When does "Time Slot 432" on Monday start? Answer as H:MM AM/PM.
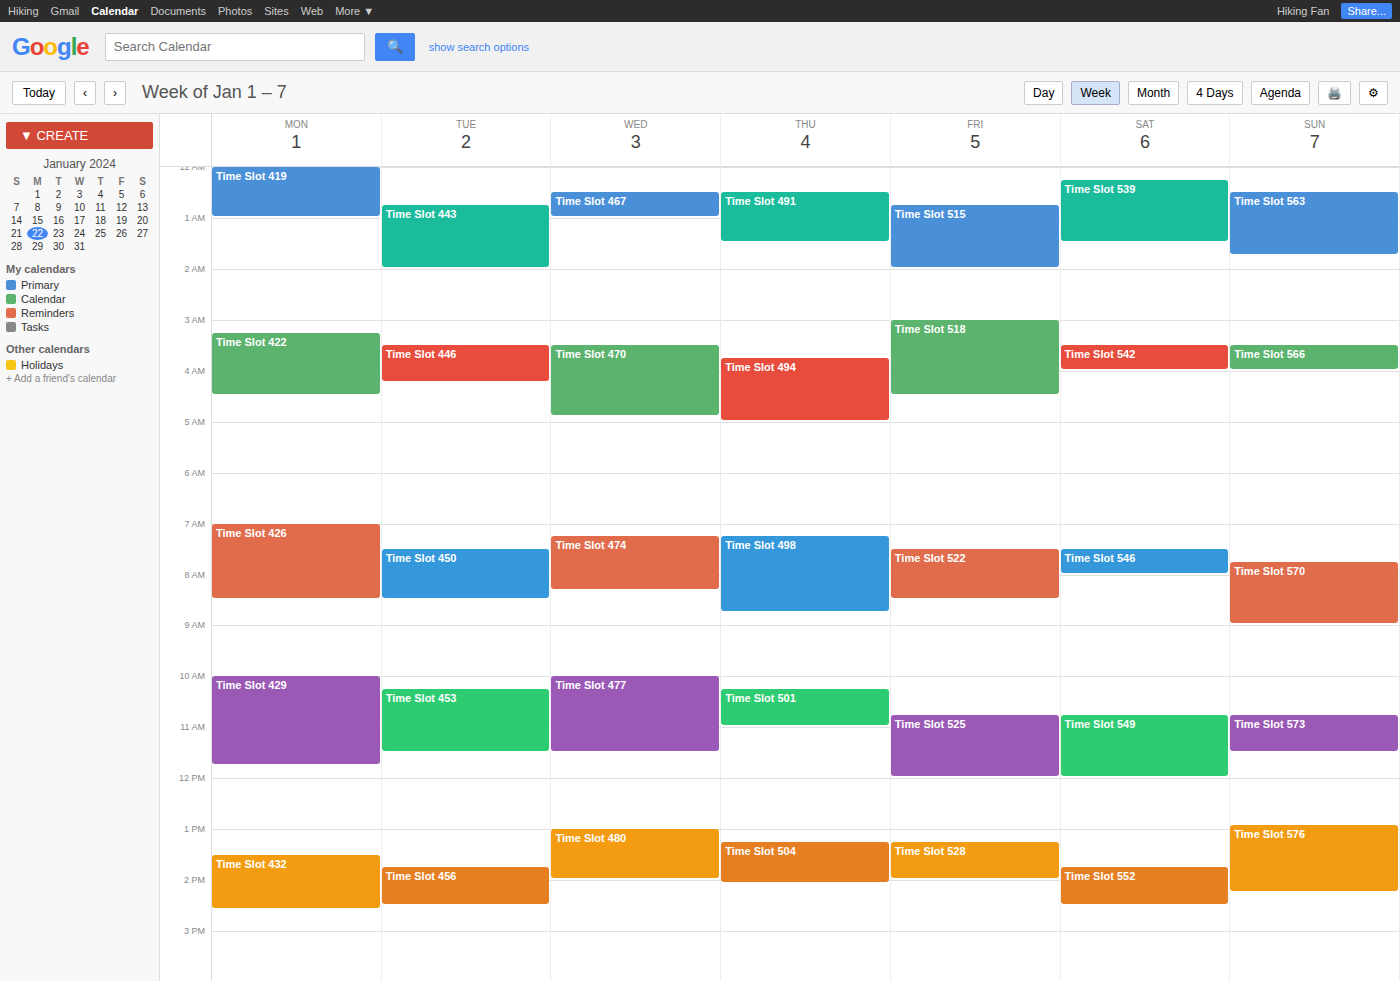
1:30 PM